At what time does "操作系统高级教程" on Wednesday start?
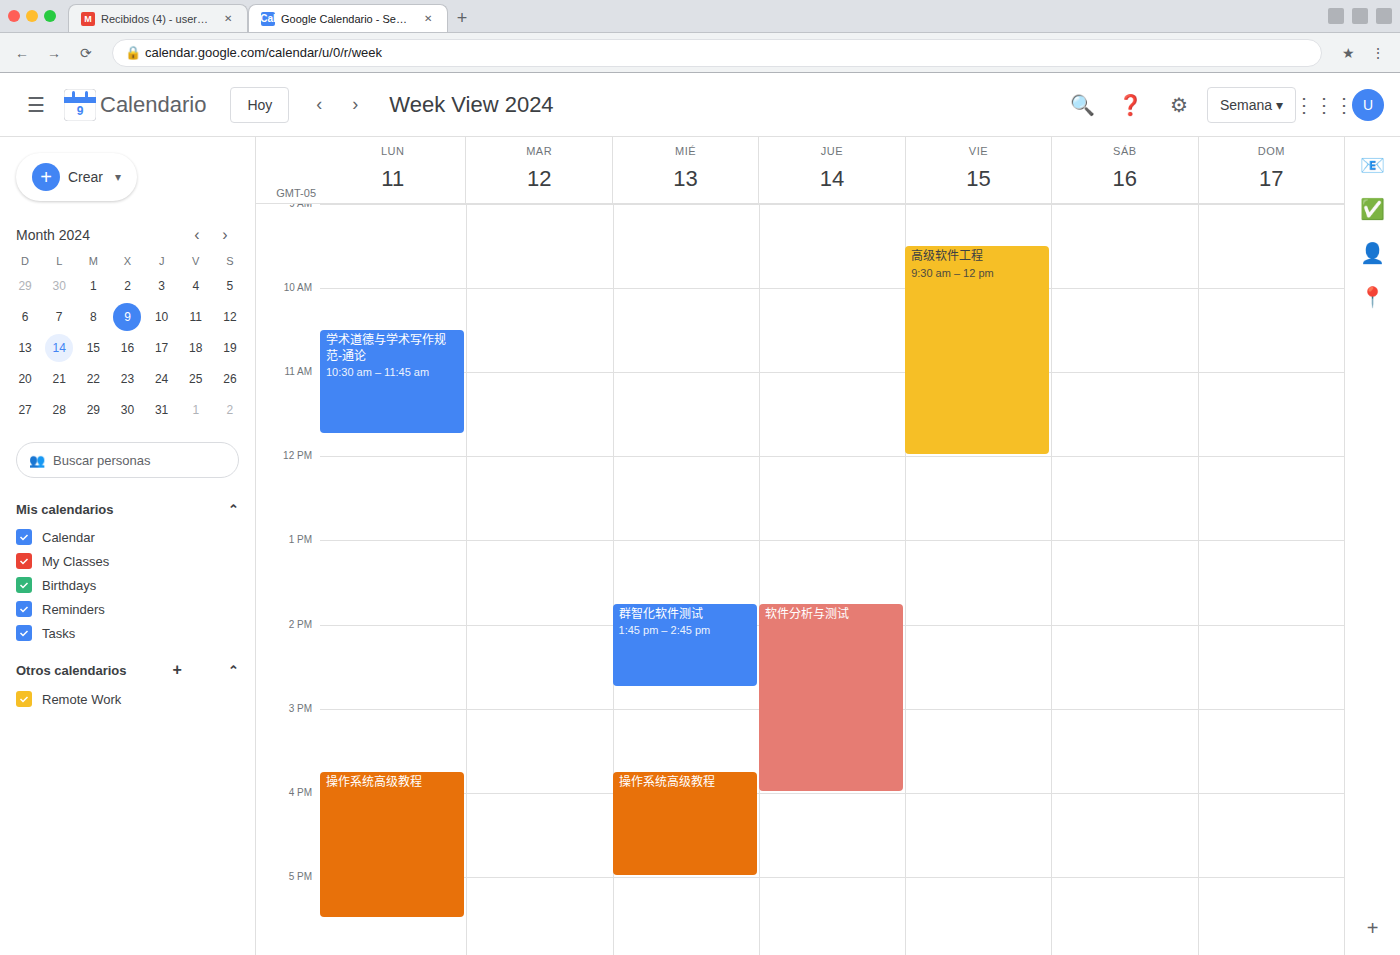
3:45 PM